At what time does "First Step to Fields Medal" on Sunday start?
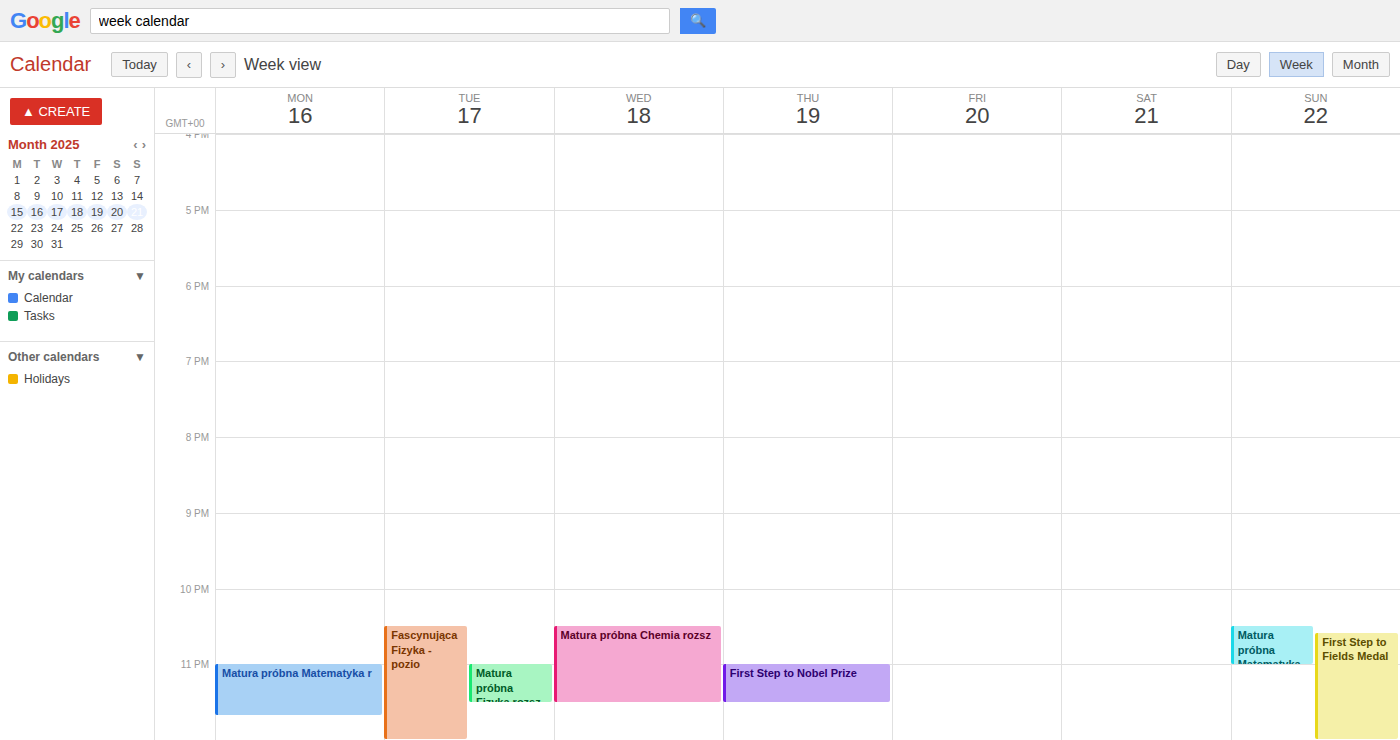
10:35 PM